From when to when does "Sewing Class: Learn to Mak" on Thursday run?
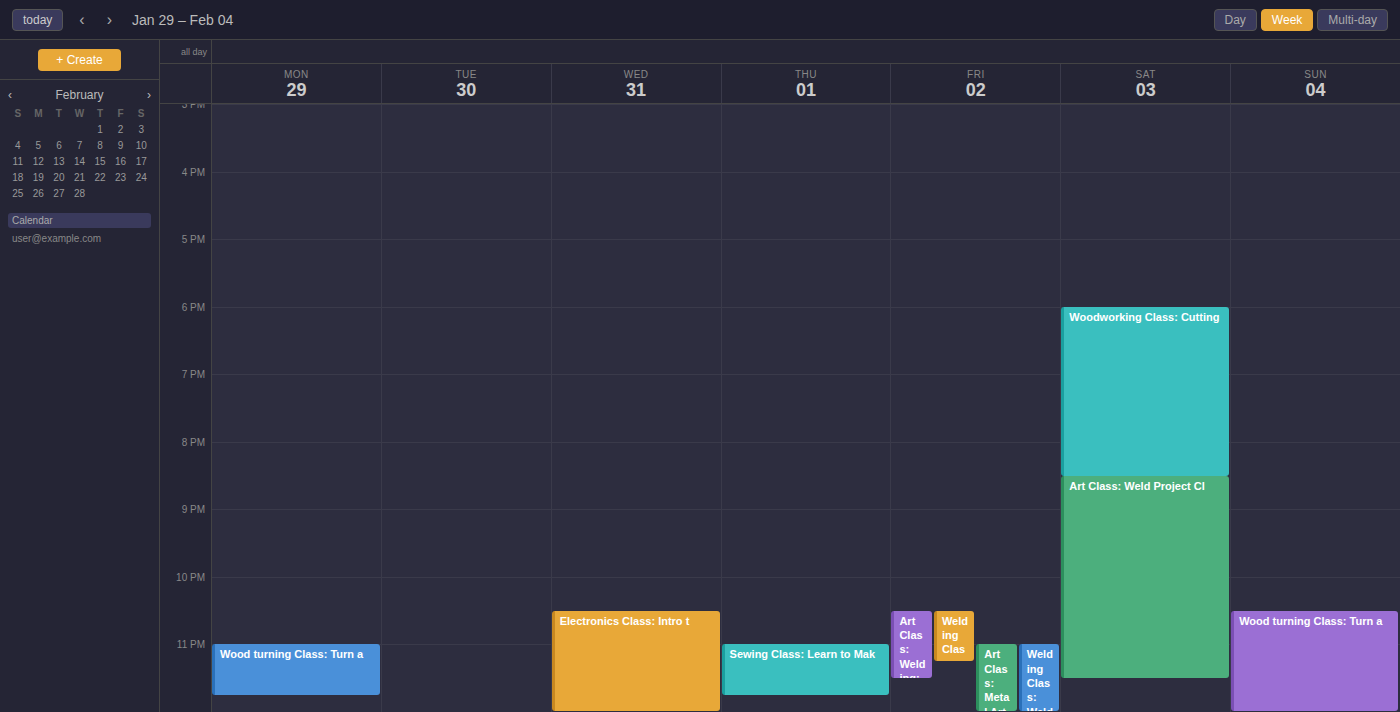
11:00 PM to 11:45 PM